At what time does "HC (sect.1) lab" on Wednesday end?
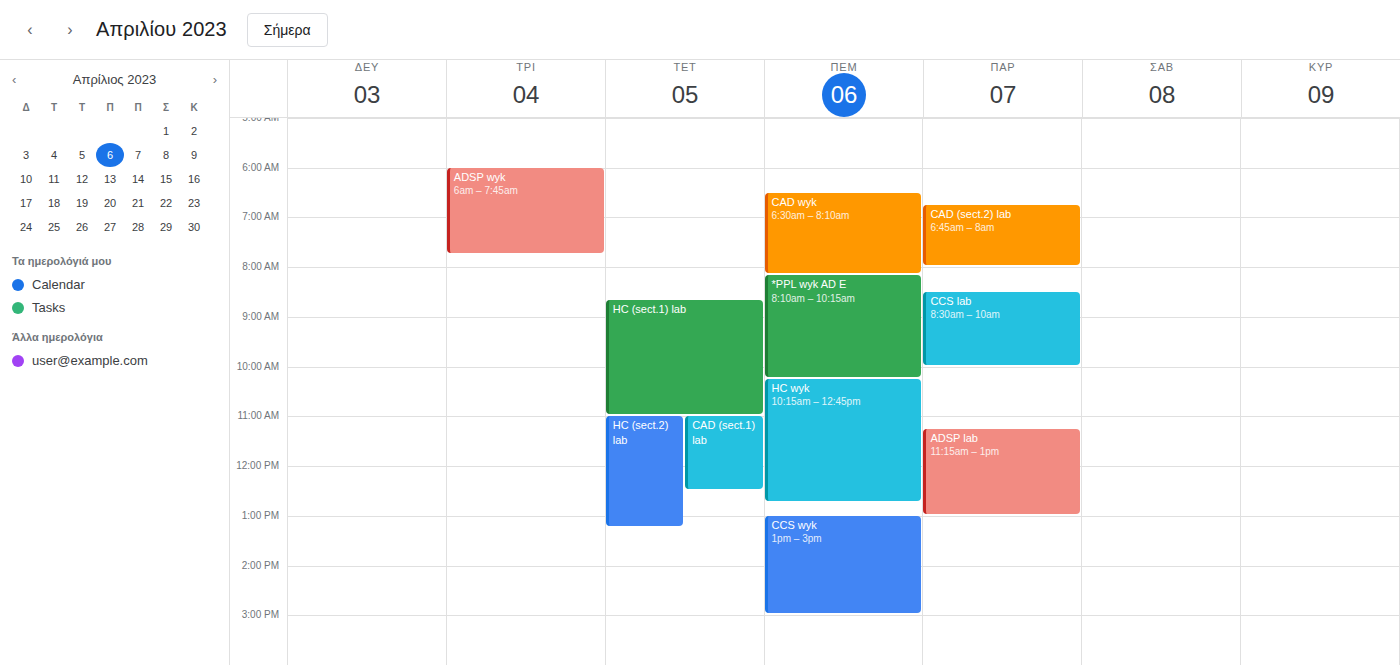
11:00 AM